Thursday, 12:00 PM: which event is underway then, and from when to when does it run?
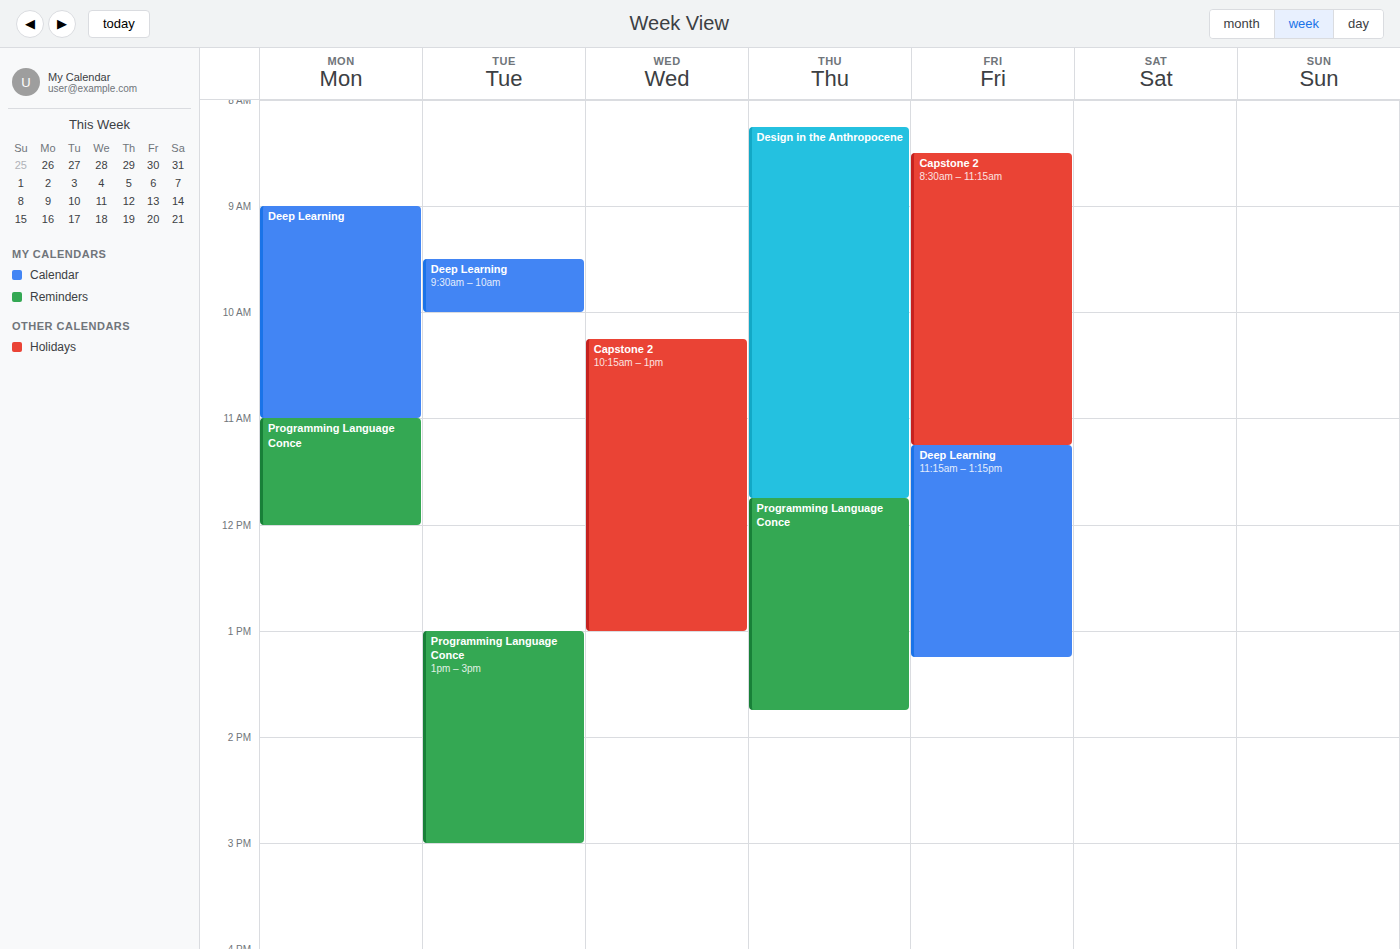
"Programming Language Conce", 11:45 AM to 1:45 PM